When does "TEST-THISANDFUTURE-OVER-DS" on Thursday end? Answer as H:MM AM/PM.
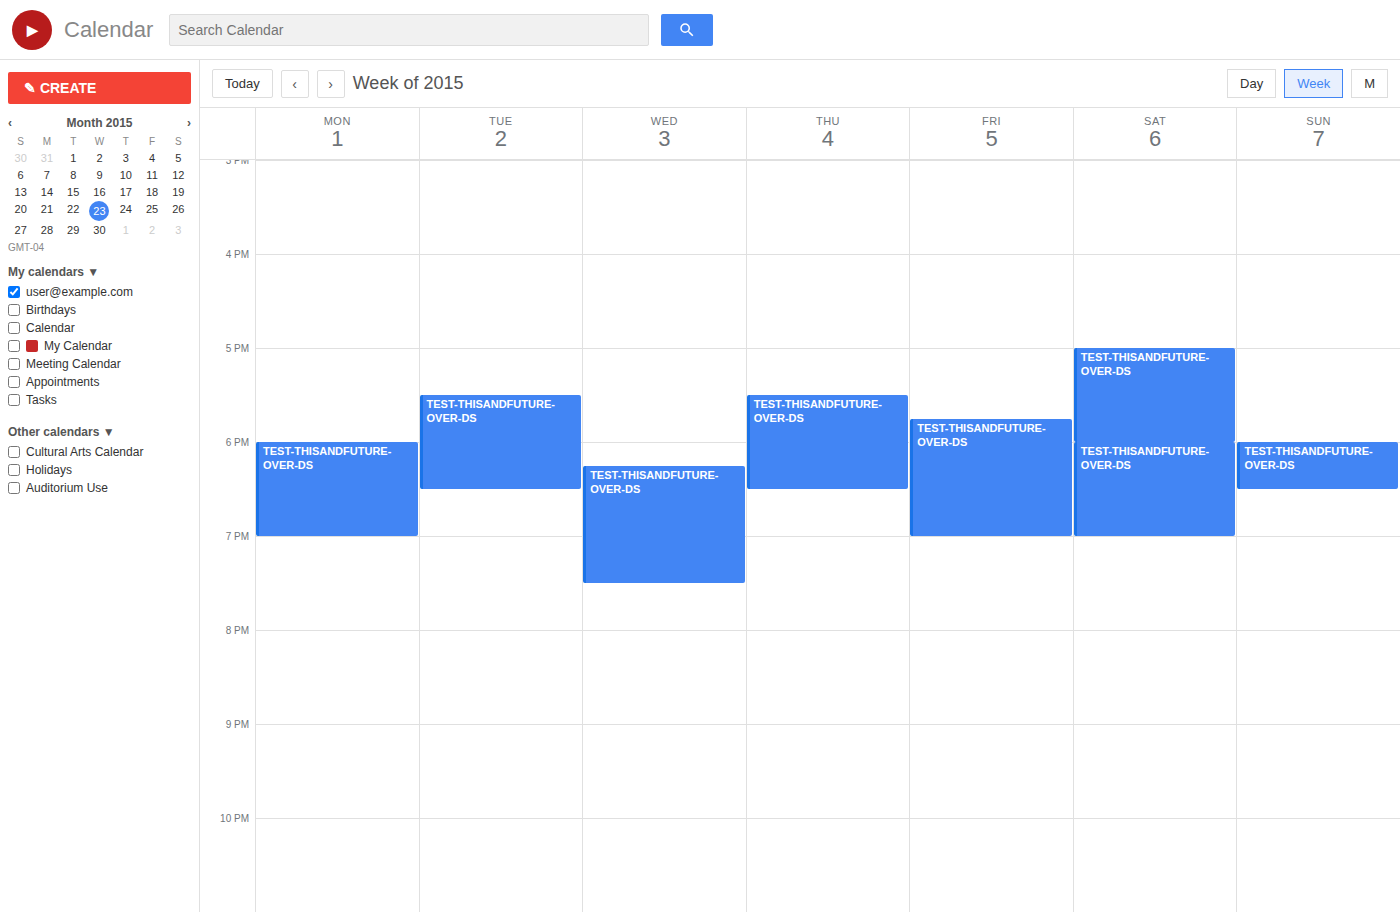
6:30 PM